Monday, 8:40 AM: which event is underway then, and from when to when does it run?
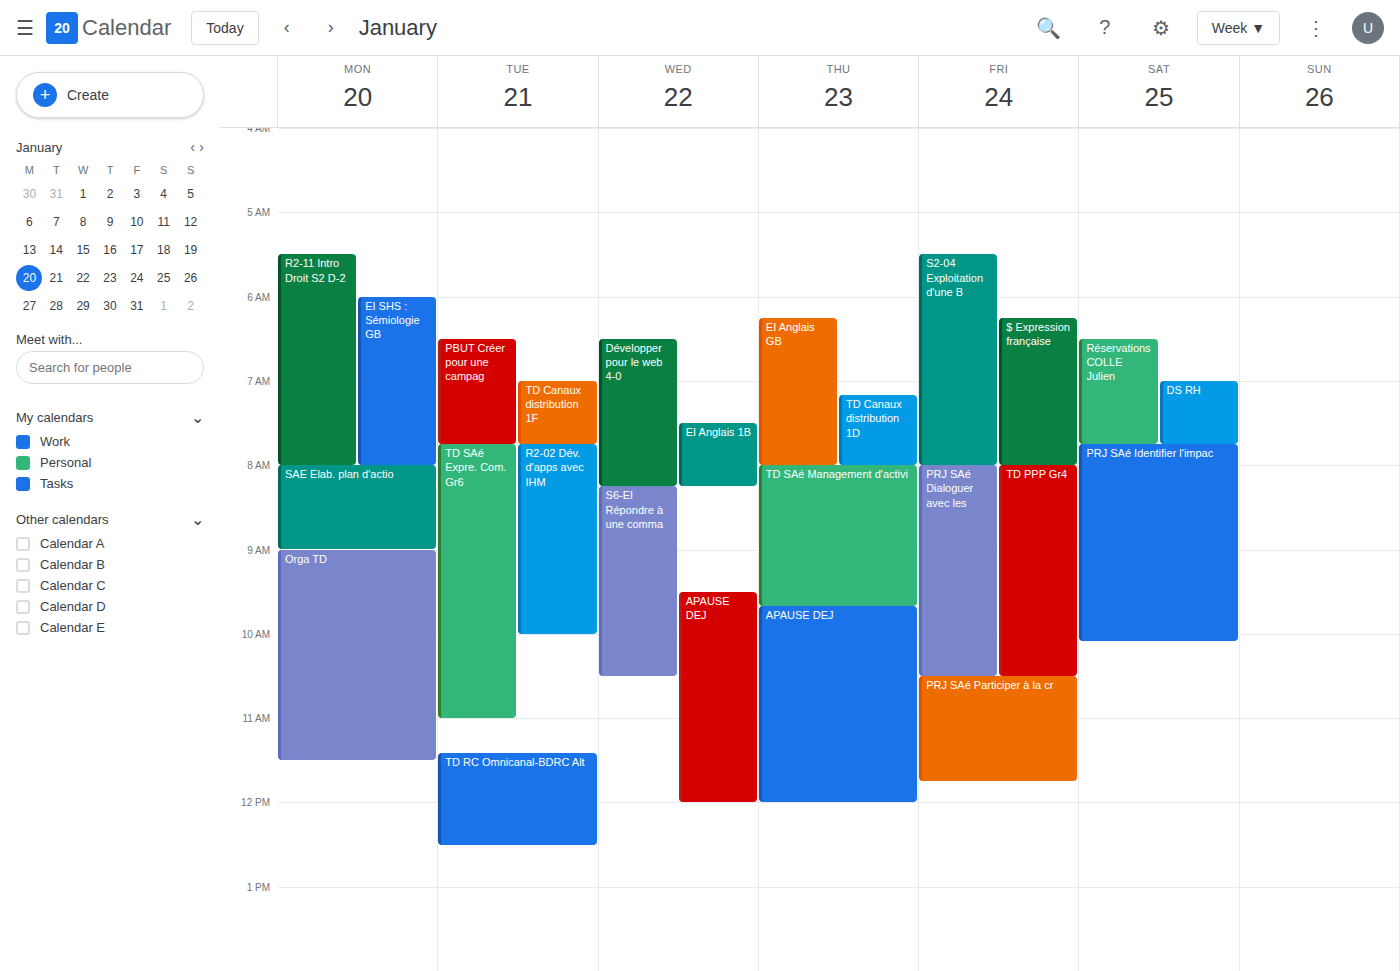
"SAE Elab. plan d'actio", 8:00 AM to 9:00 AM